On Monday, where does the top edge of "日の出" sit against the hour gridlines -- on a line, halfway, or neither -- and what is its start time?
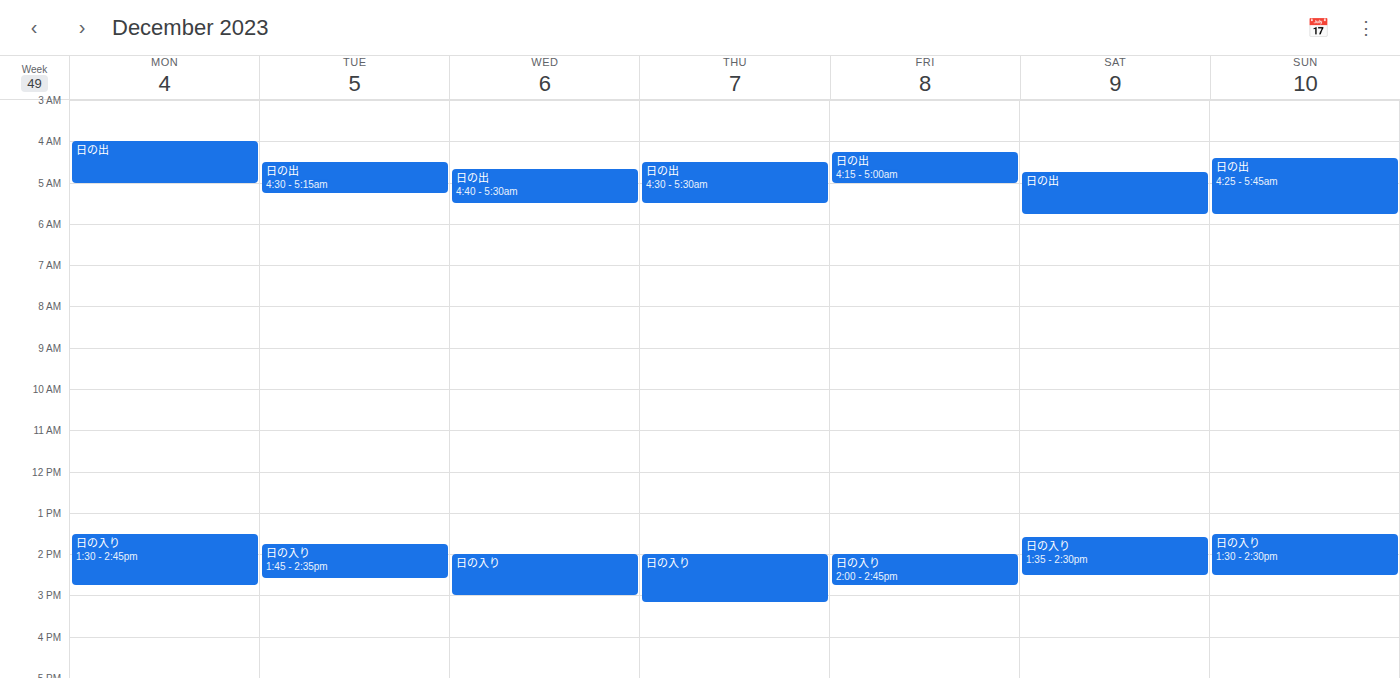
4:00 AM -- exactly on the 4 AM line.